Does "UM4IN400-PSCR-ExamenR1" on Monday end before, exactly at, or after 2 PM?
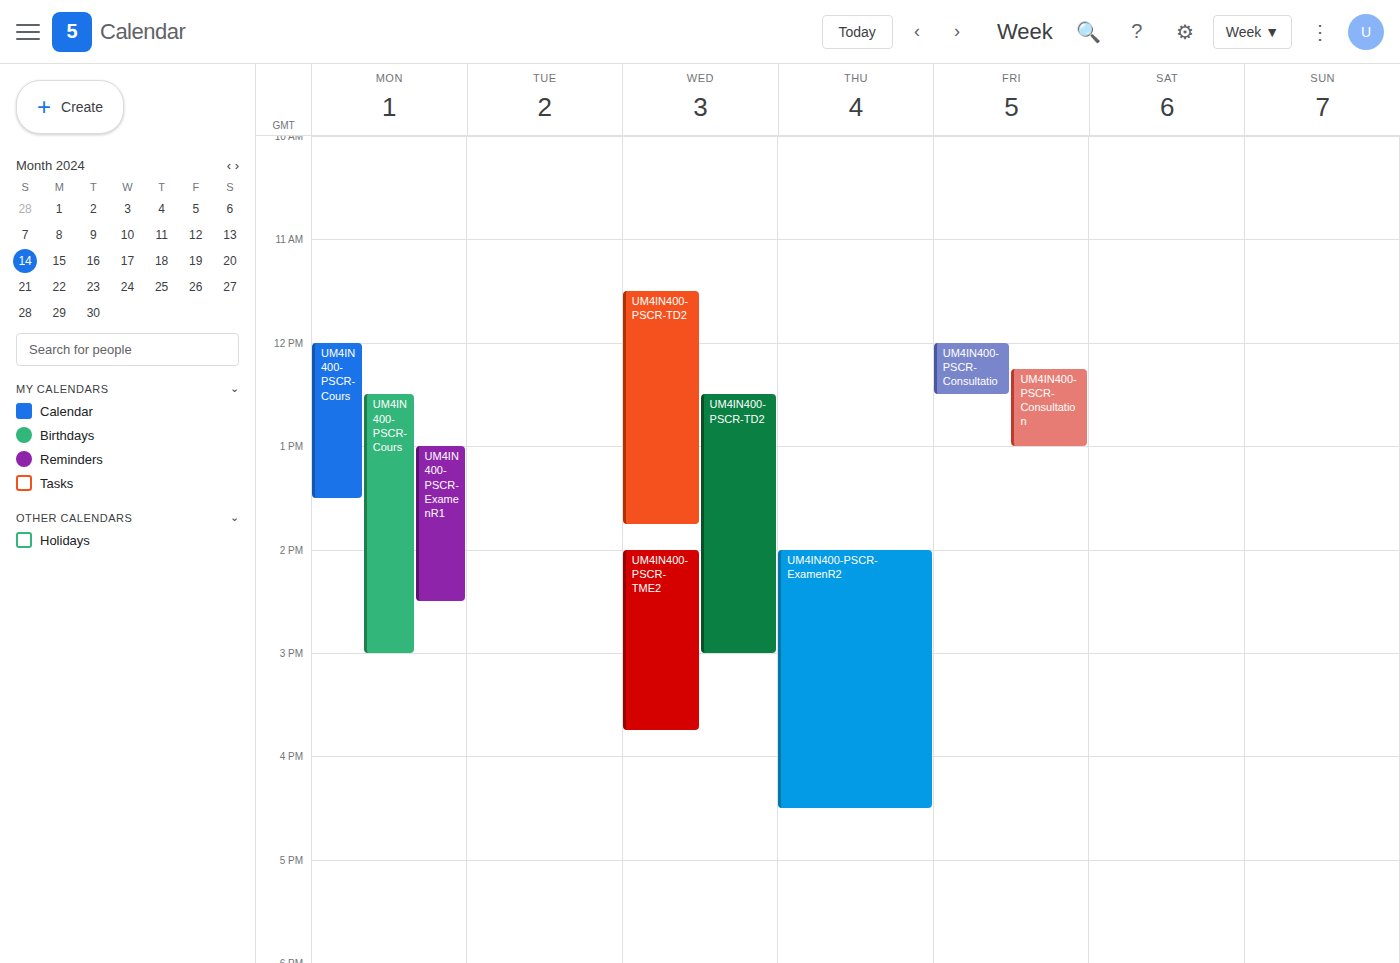
2:30 PM -- after 2 PM, 30 minutes below the 2 PM line.